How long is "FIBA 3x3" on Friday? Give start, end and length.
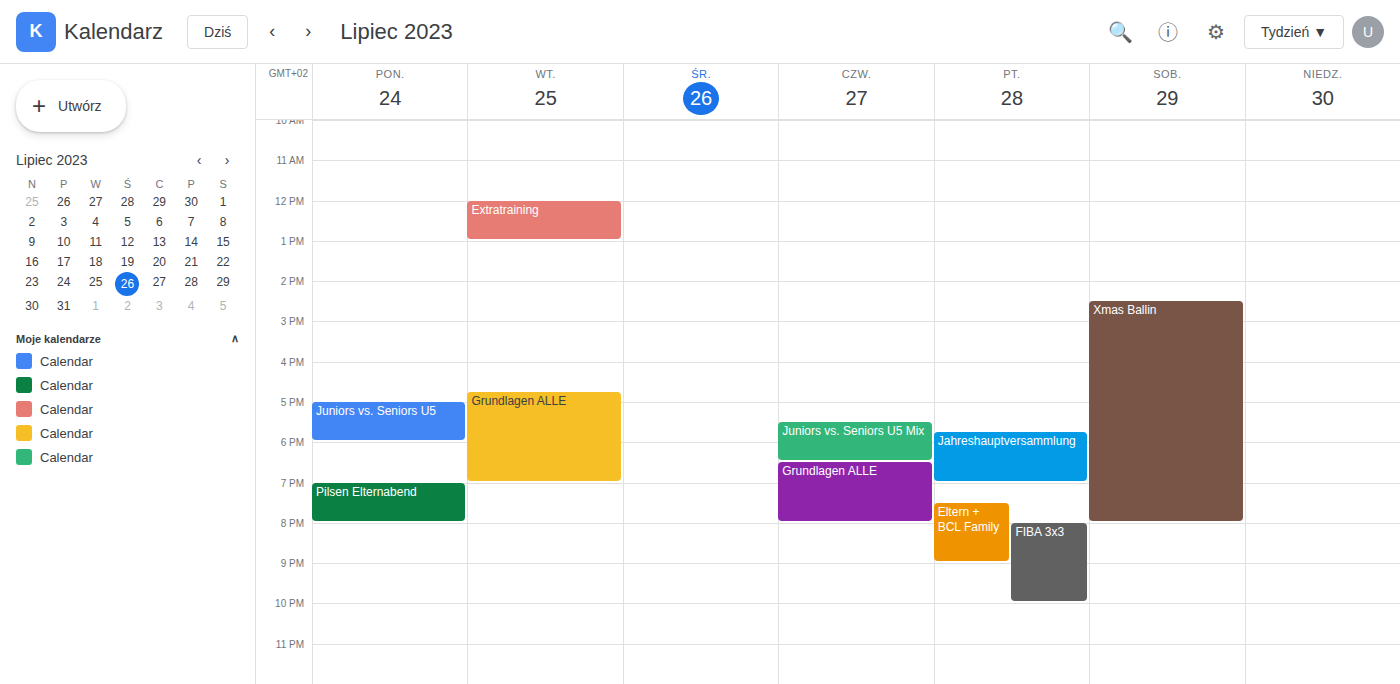
8:00 PM to 10:00 PM, 2 hours